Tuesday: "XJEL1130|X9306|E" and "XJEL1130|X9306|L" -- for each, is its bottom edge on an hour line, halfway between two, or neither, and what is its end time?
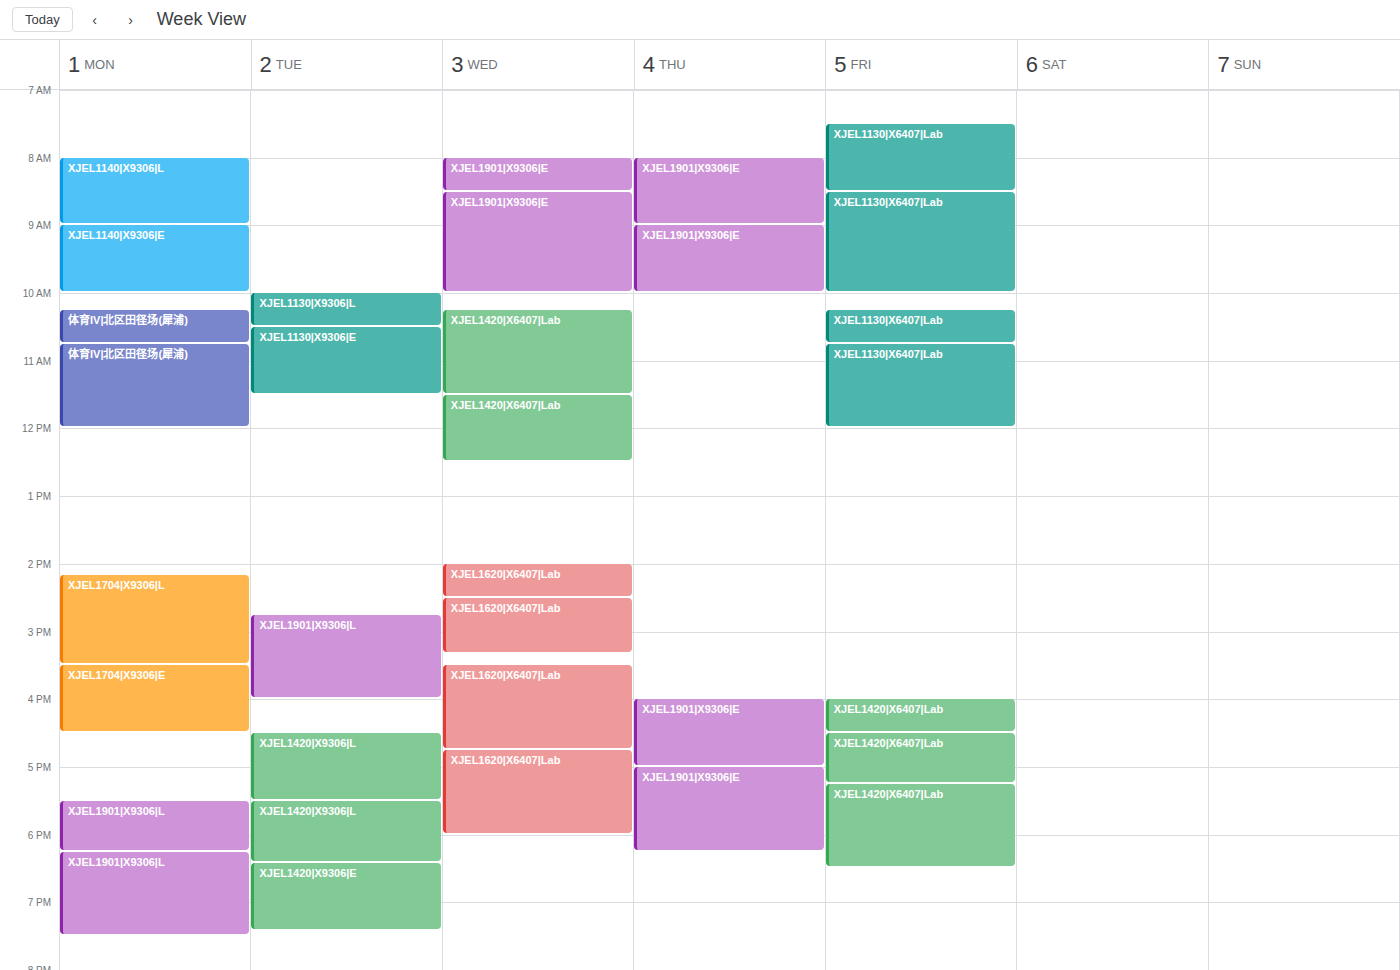
"XJEL1130|X9306|E": 11:30 AM, halfway between the 11 AM and 12 PM lines. "XJEL1130|X9306|L": 10:30 AM, halfway between the 10 AM and 11 AM lines.